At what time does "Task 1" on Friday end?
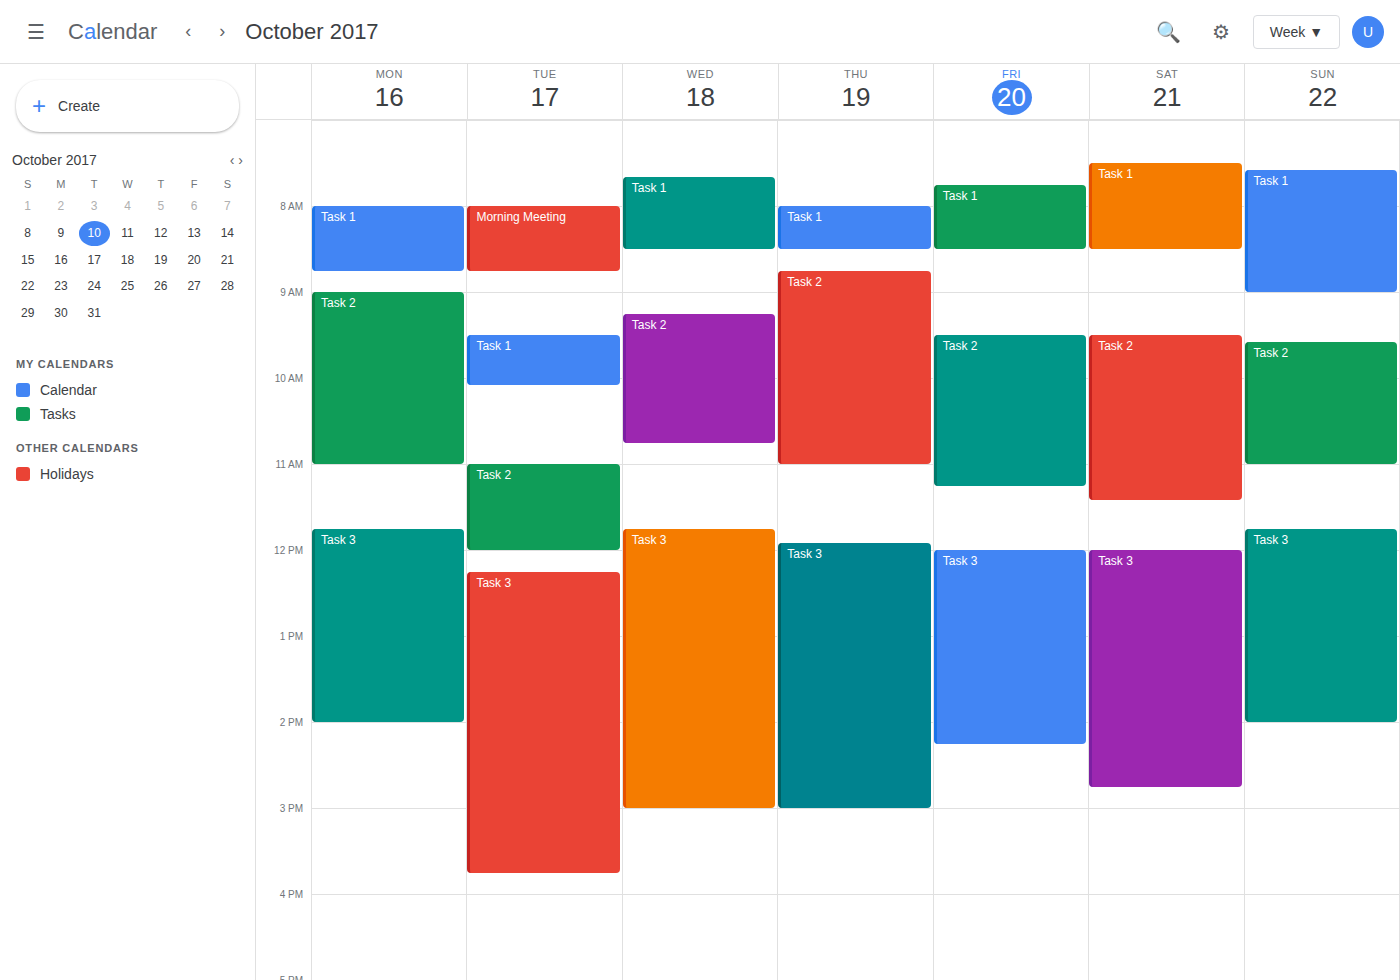
8:30 AM